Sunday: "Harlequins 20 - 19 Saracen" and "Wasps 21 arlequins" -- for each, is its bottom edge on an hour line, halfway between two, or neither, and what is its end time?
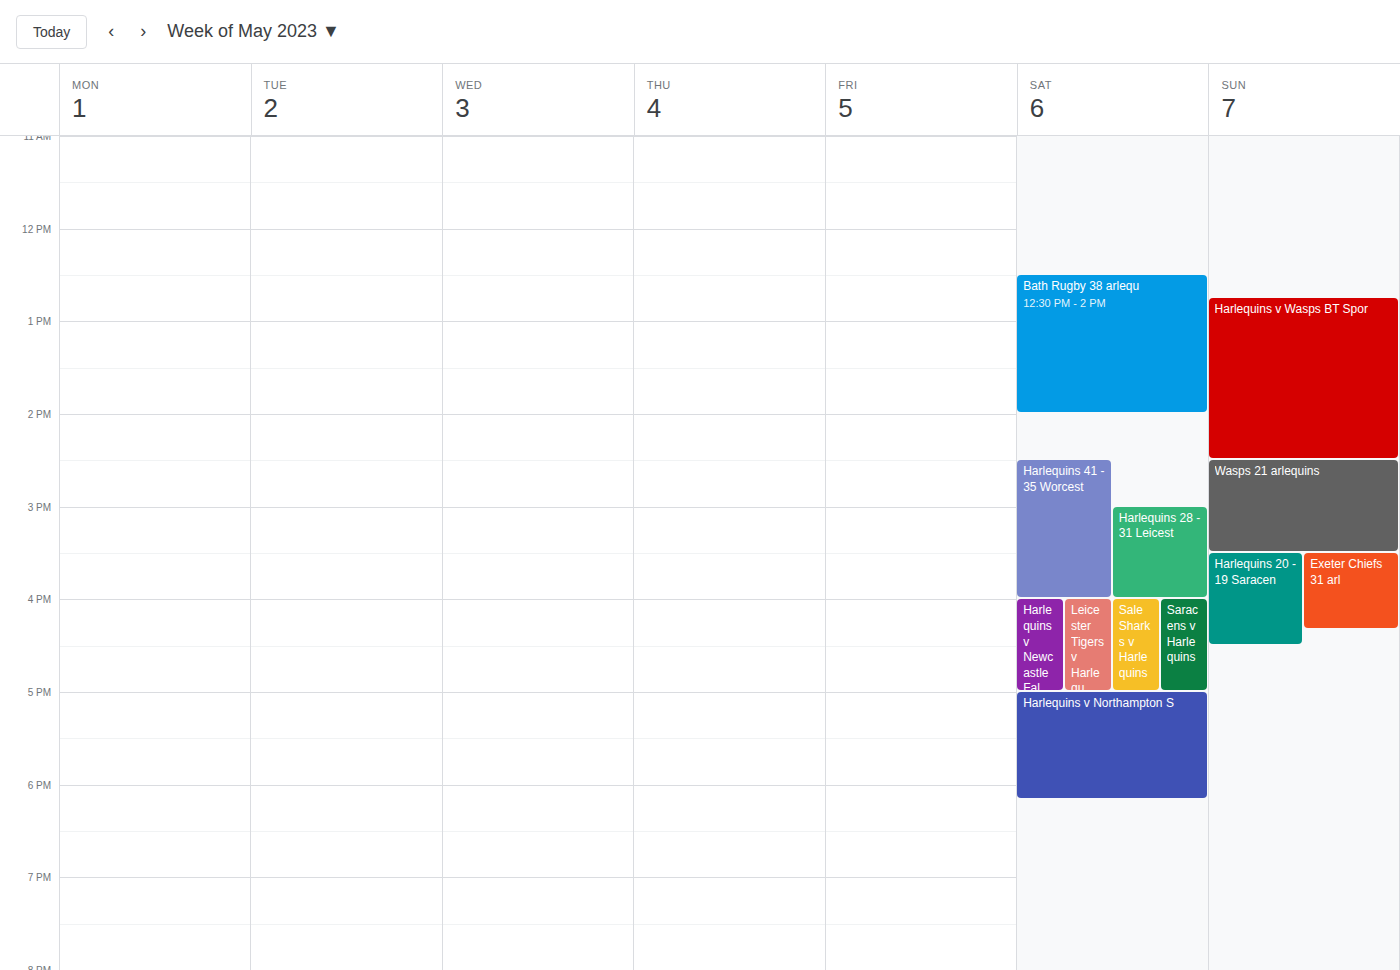
"Harlequins 20 - 19 Saracen": 4:30 PM, halfway between the 4 PM and 5 PM lines. "Wasps 21 arlequins": 3:30 PM, halfway between the 3 PM and 4 PM lines.